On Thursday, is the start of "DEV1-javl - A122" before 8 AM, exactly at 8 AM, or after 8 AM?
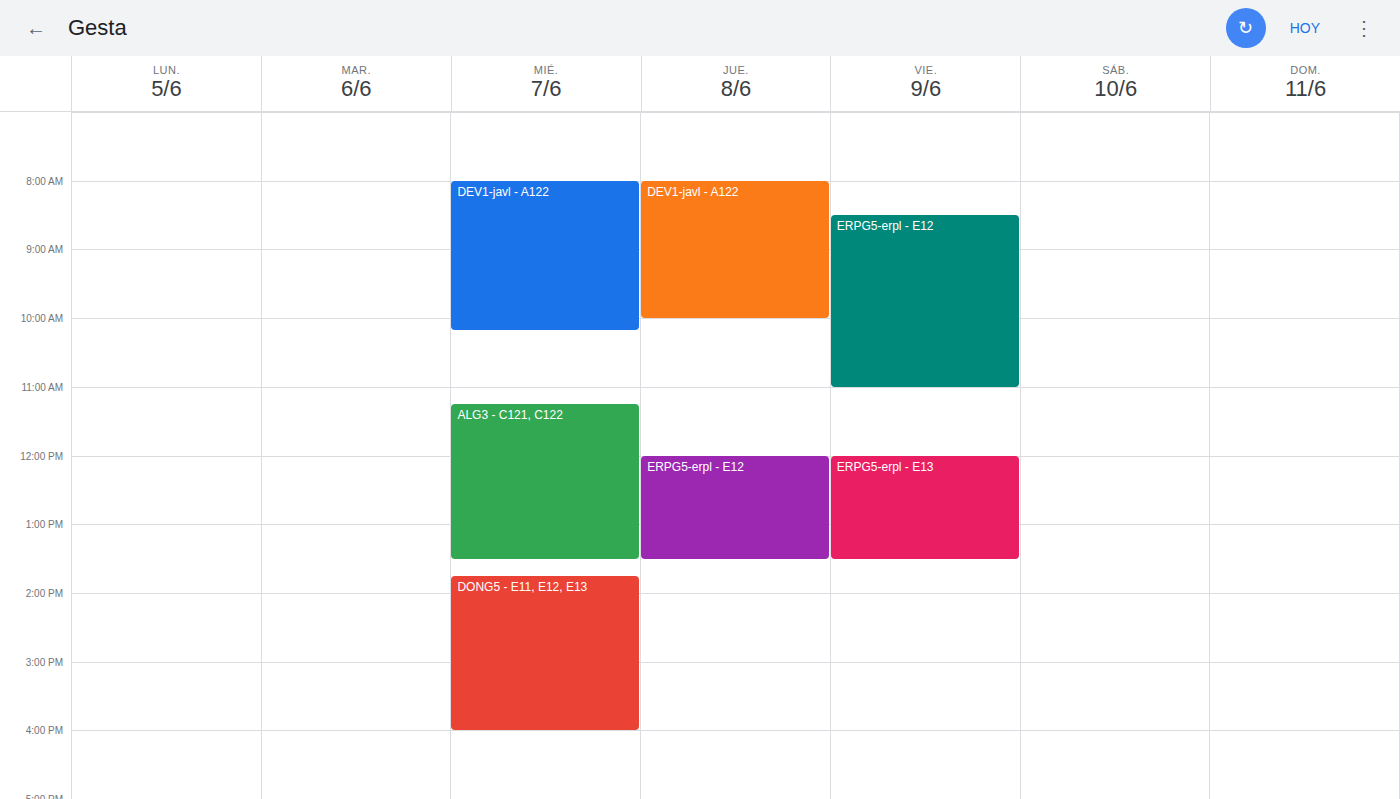
8:00 AM -- exactly at 8 AM, on the 8 AM line.